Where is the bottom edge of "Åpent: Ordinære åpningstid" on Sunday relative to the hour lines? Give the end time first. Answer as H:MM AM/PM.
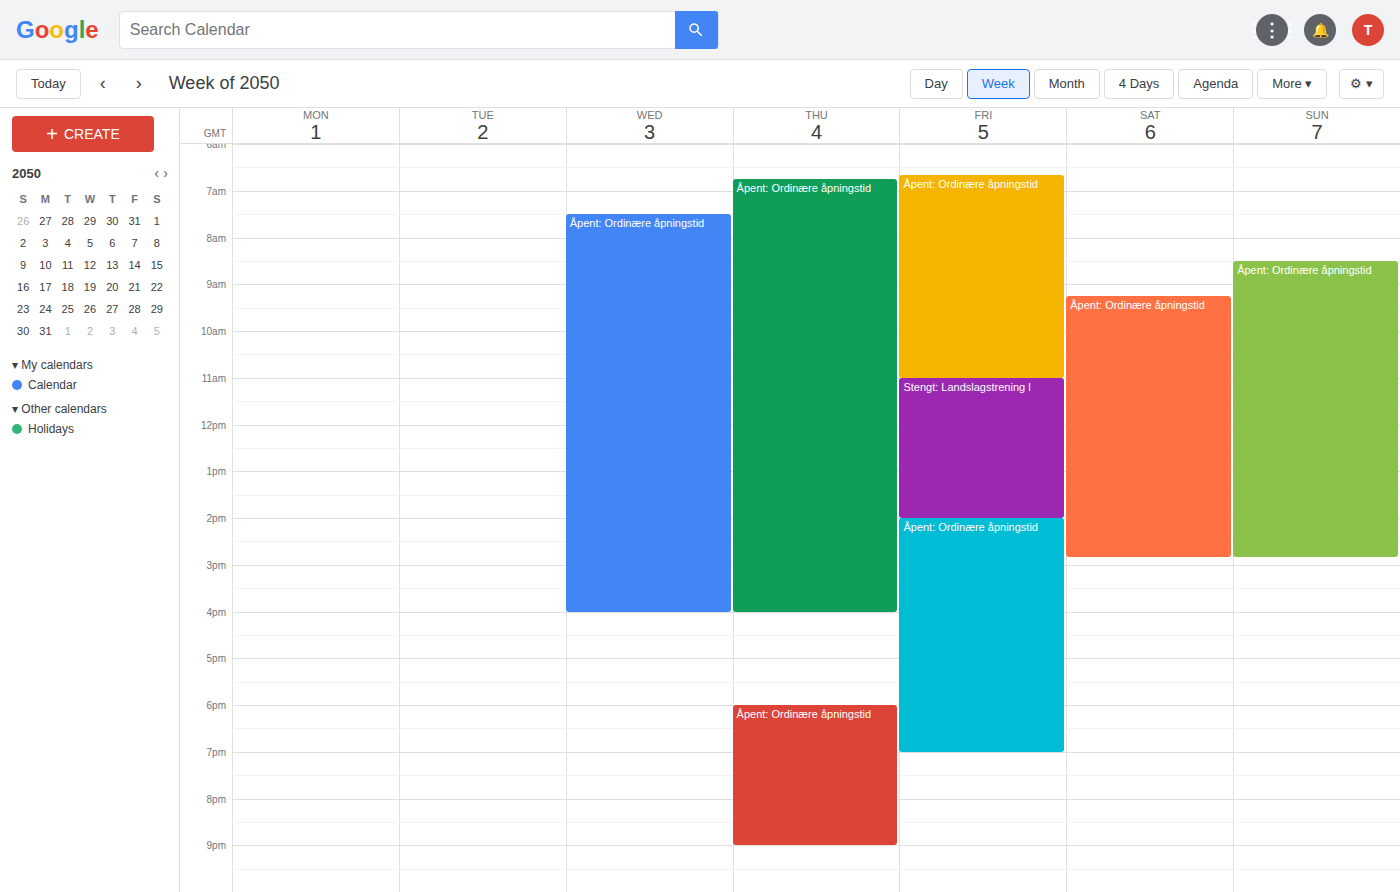
2:50 PM -- neither: 50 minutes below the 2 PM line and 10 minutes above the 3 PM line.